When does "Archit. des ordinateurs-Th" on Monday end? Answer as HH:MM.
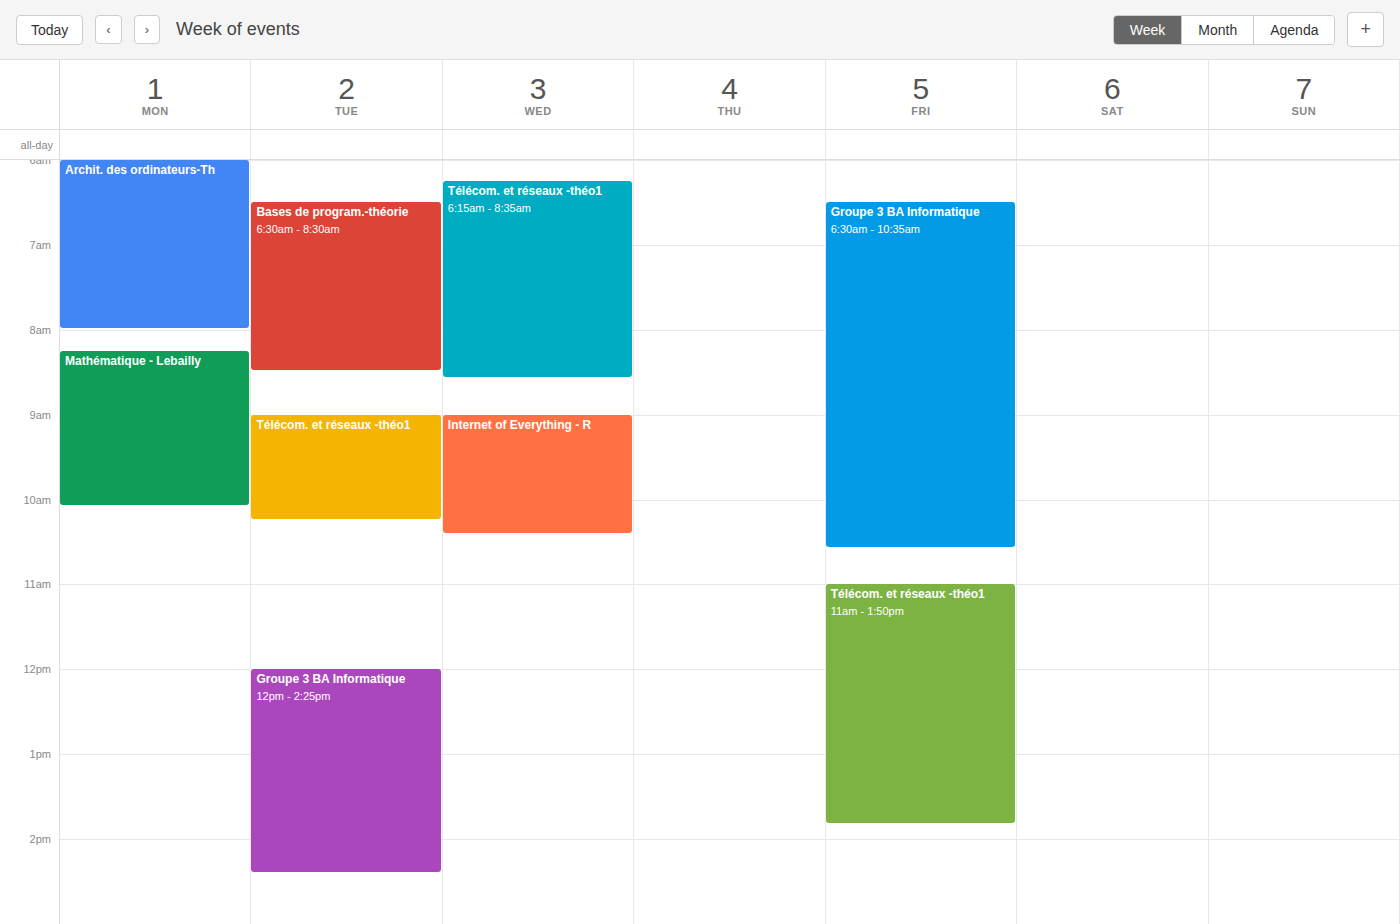
08:00